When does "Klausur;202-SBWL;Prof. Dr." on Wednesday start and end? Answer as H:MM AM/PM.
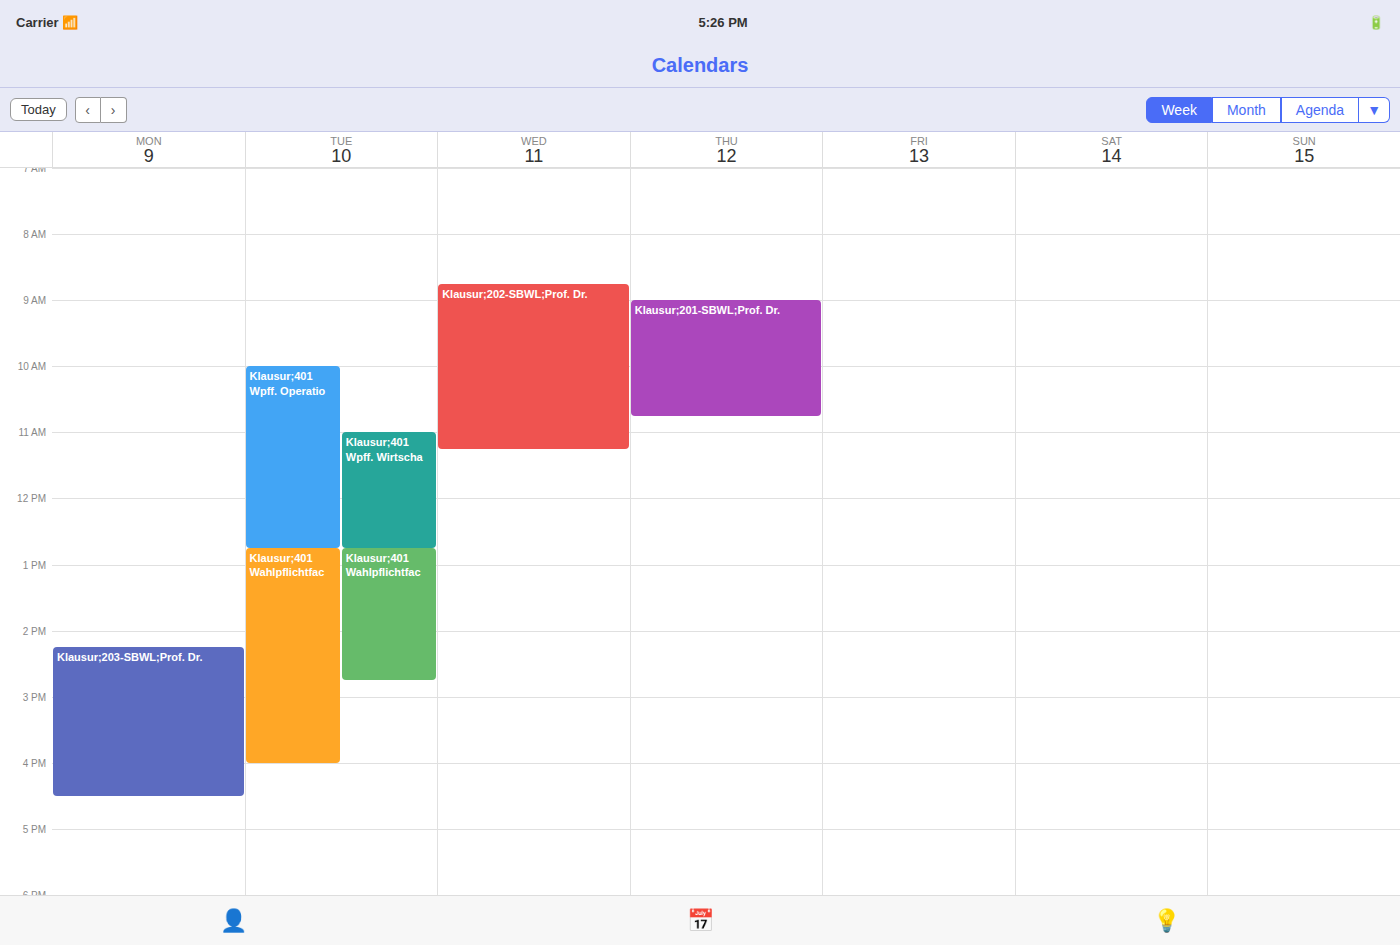
8:45 AM to 11:15 AM